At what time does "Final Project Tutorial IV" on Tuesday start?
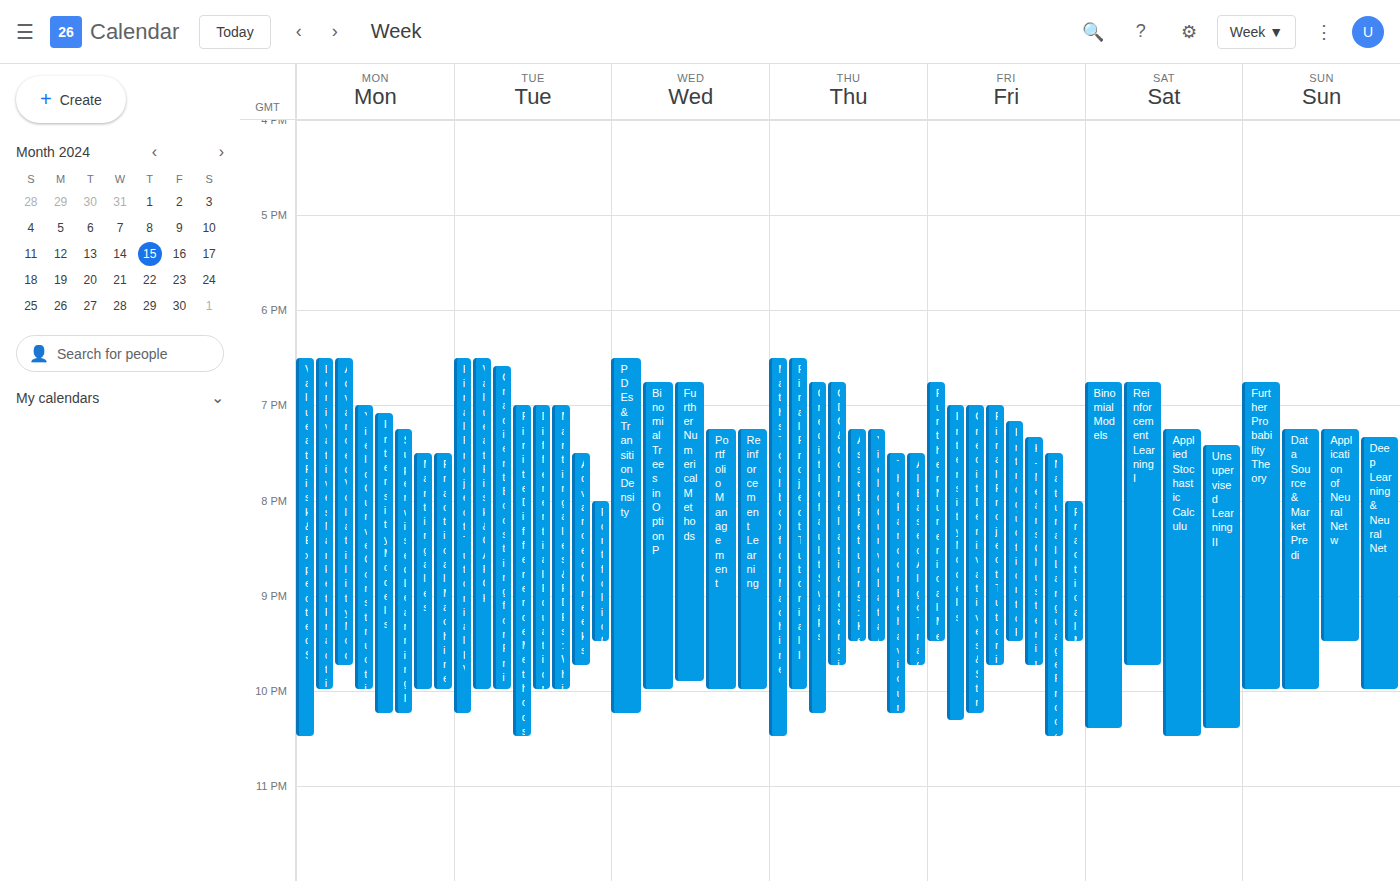
6:30 PM